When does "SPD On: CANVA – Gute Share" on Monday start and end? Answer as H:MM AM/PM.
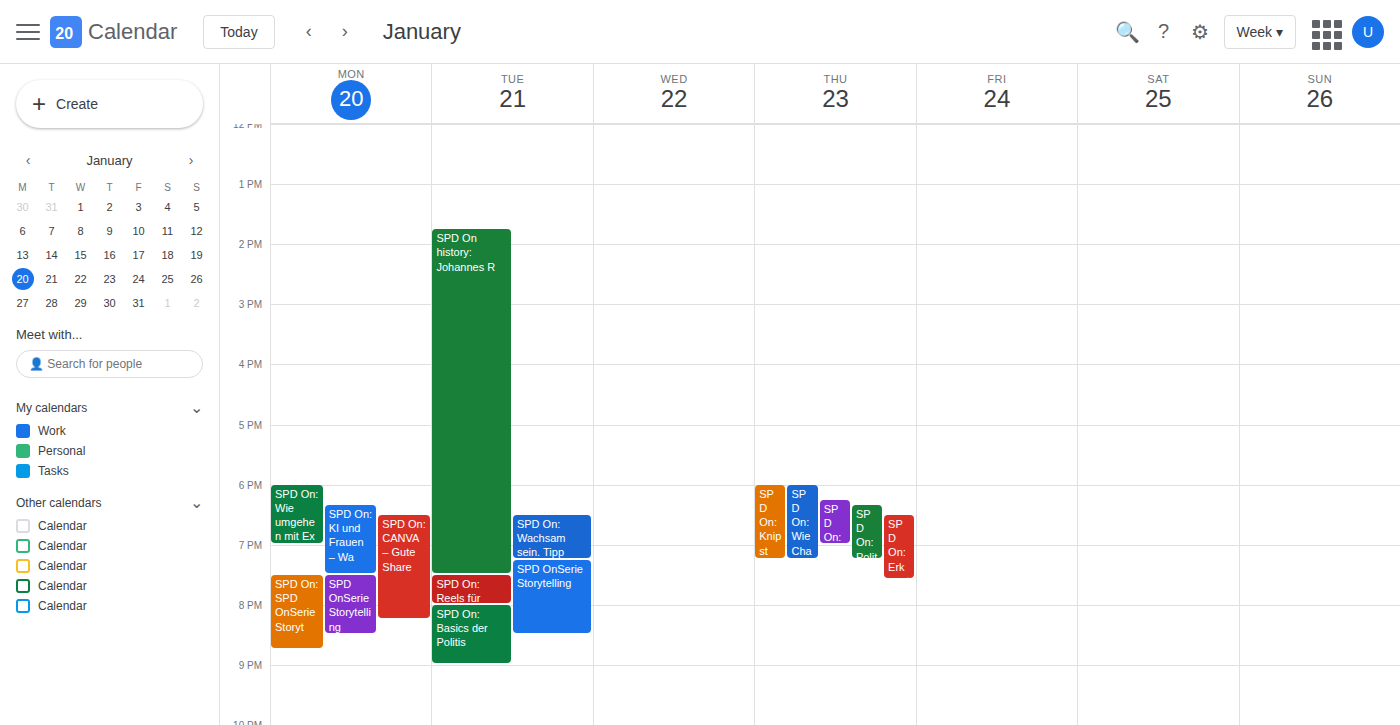
6:30 PM to 8:15 PM